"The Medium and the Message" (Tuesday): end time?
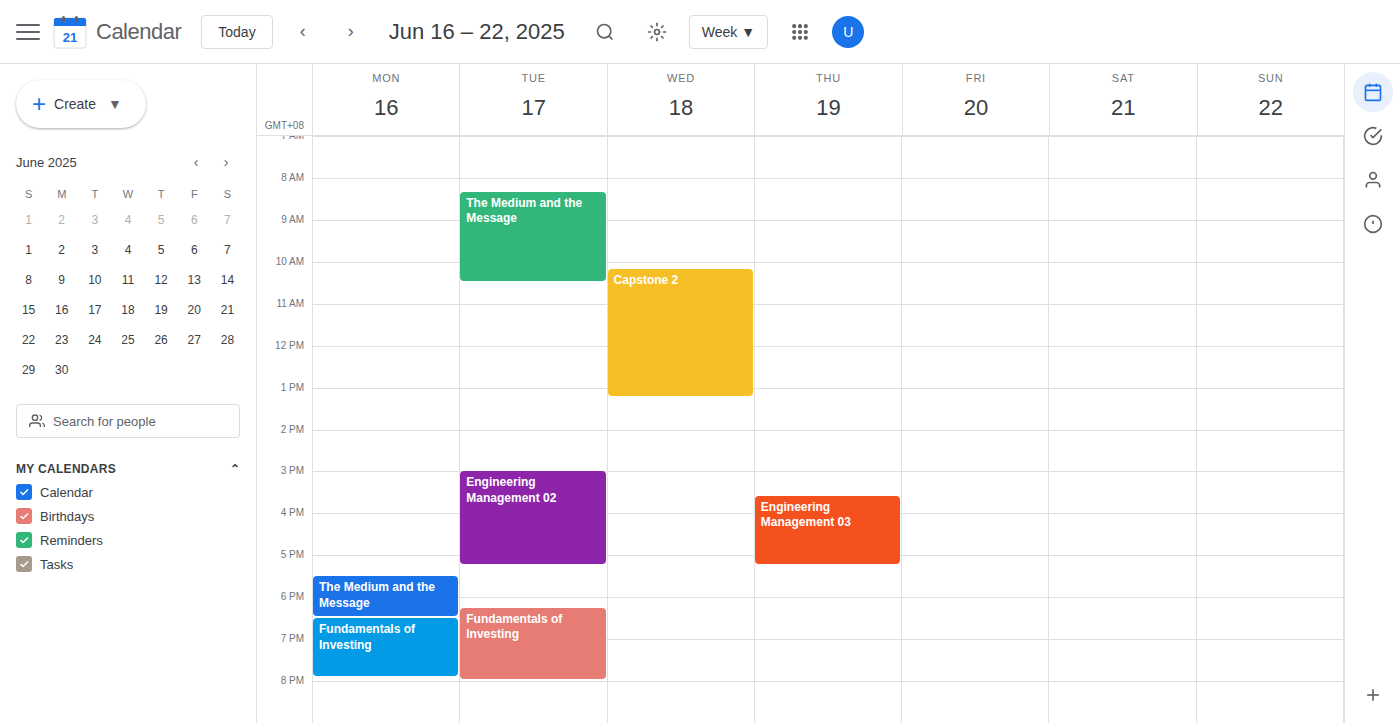
10:30